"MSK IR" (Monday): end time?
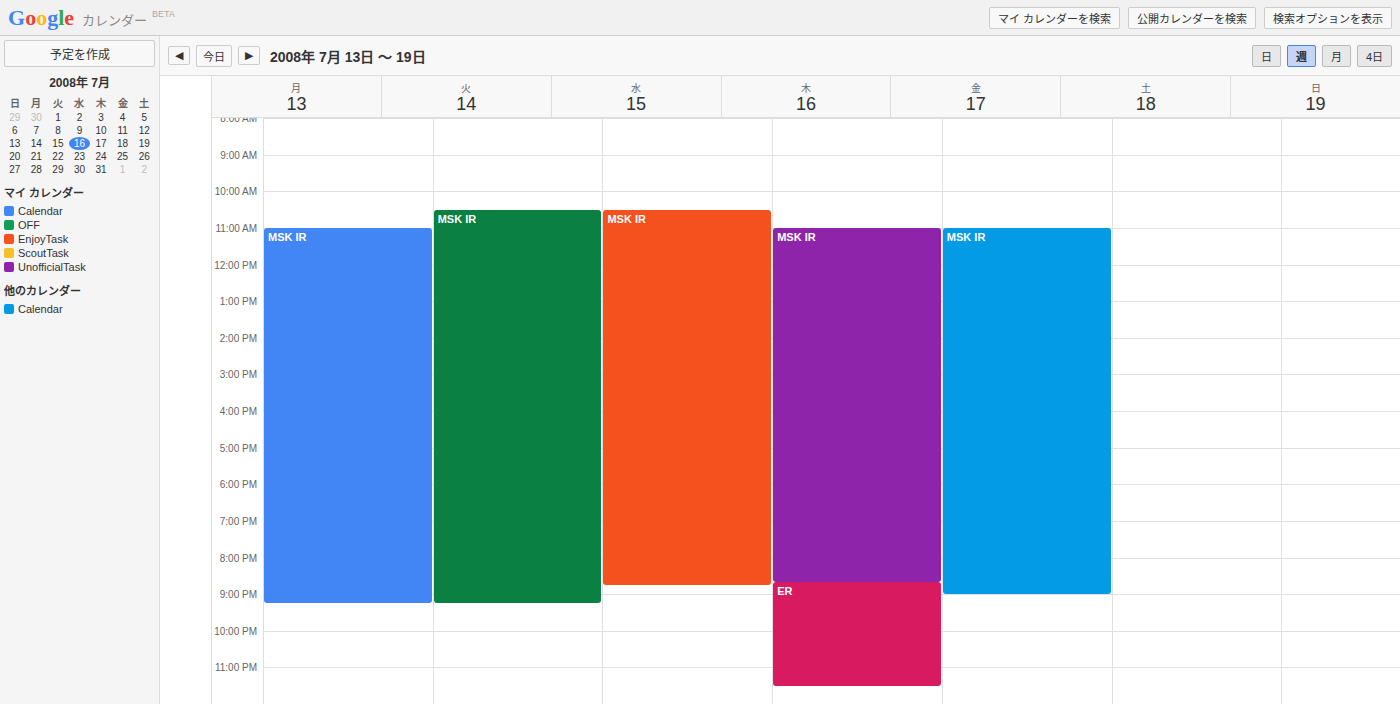
9:15 PM